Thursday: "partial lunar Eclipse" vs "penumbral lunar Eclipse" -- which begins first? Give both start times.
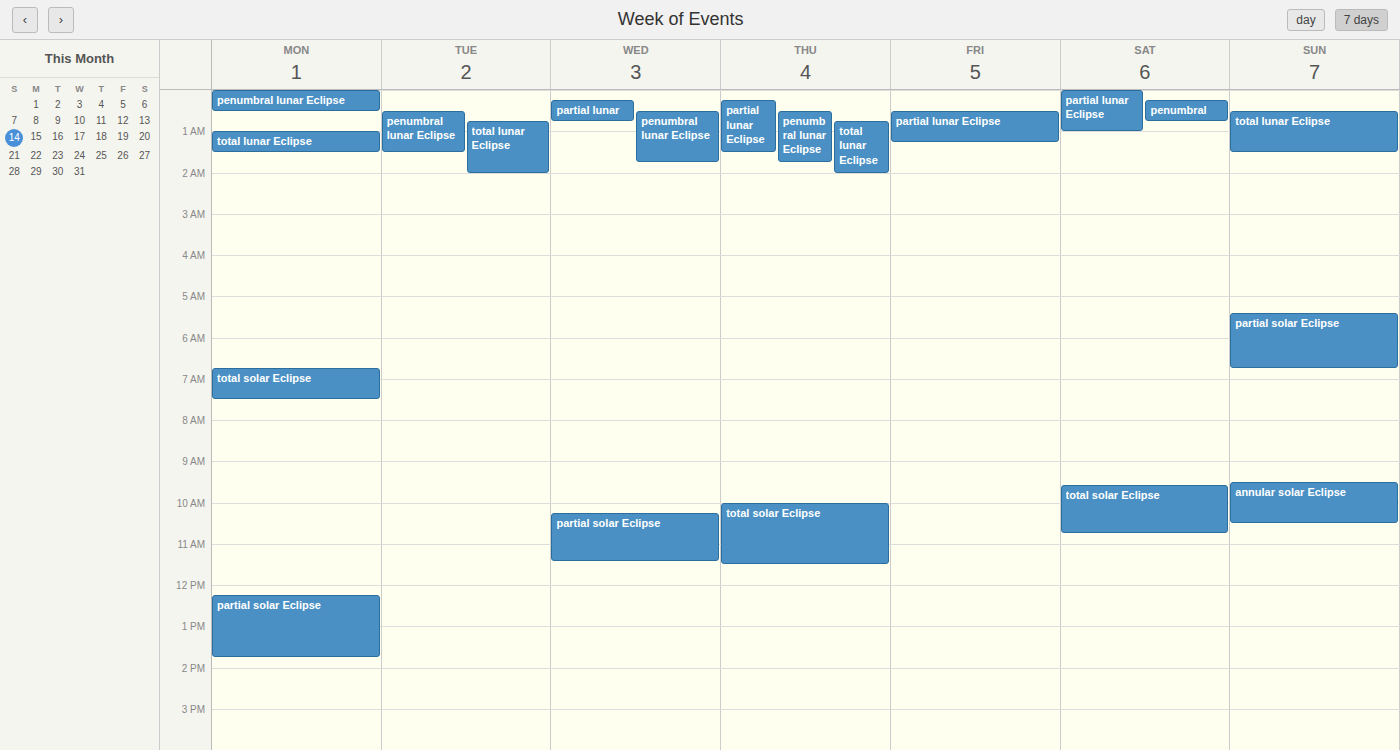
"partial lunar Eclipse" 12:15 AM; "penumbral lunar Eclipse" 12:30 AM.